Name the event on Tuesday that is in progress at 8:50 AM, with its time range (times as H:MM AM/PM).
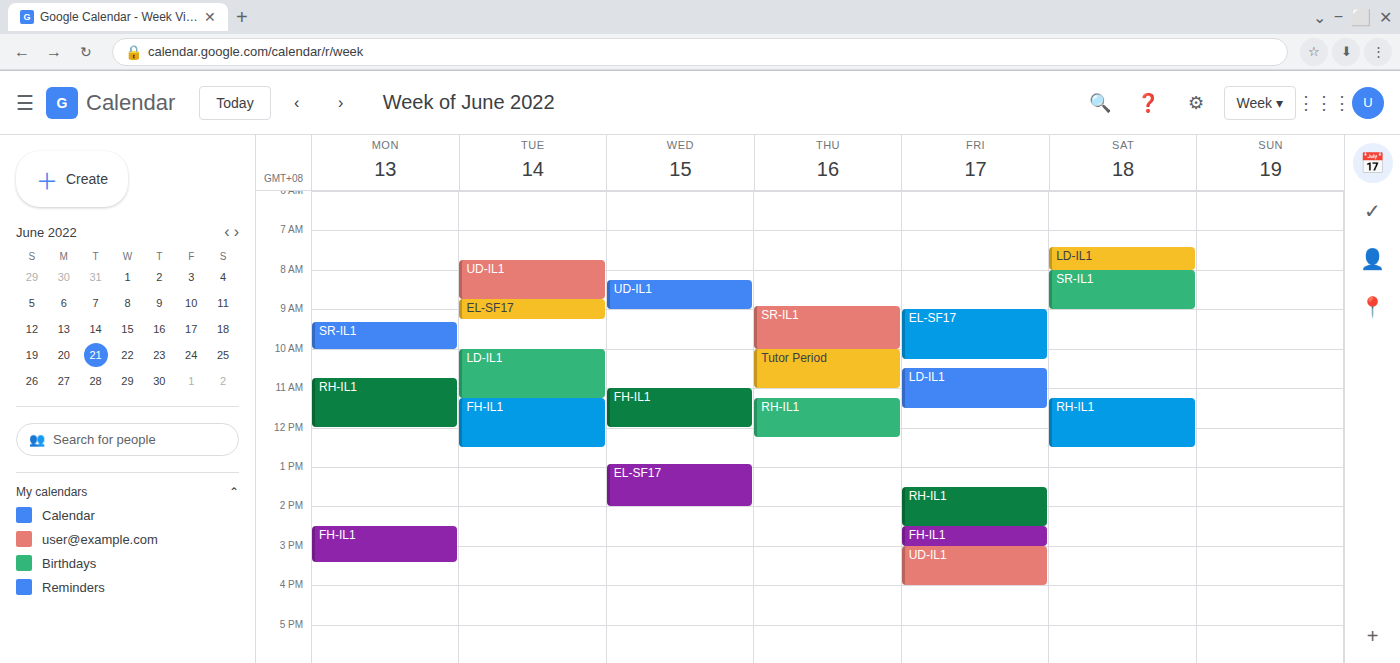
"EL-SF17", 8:45 AM to 9:15 AM